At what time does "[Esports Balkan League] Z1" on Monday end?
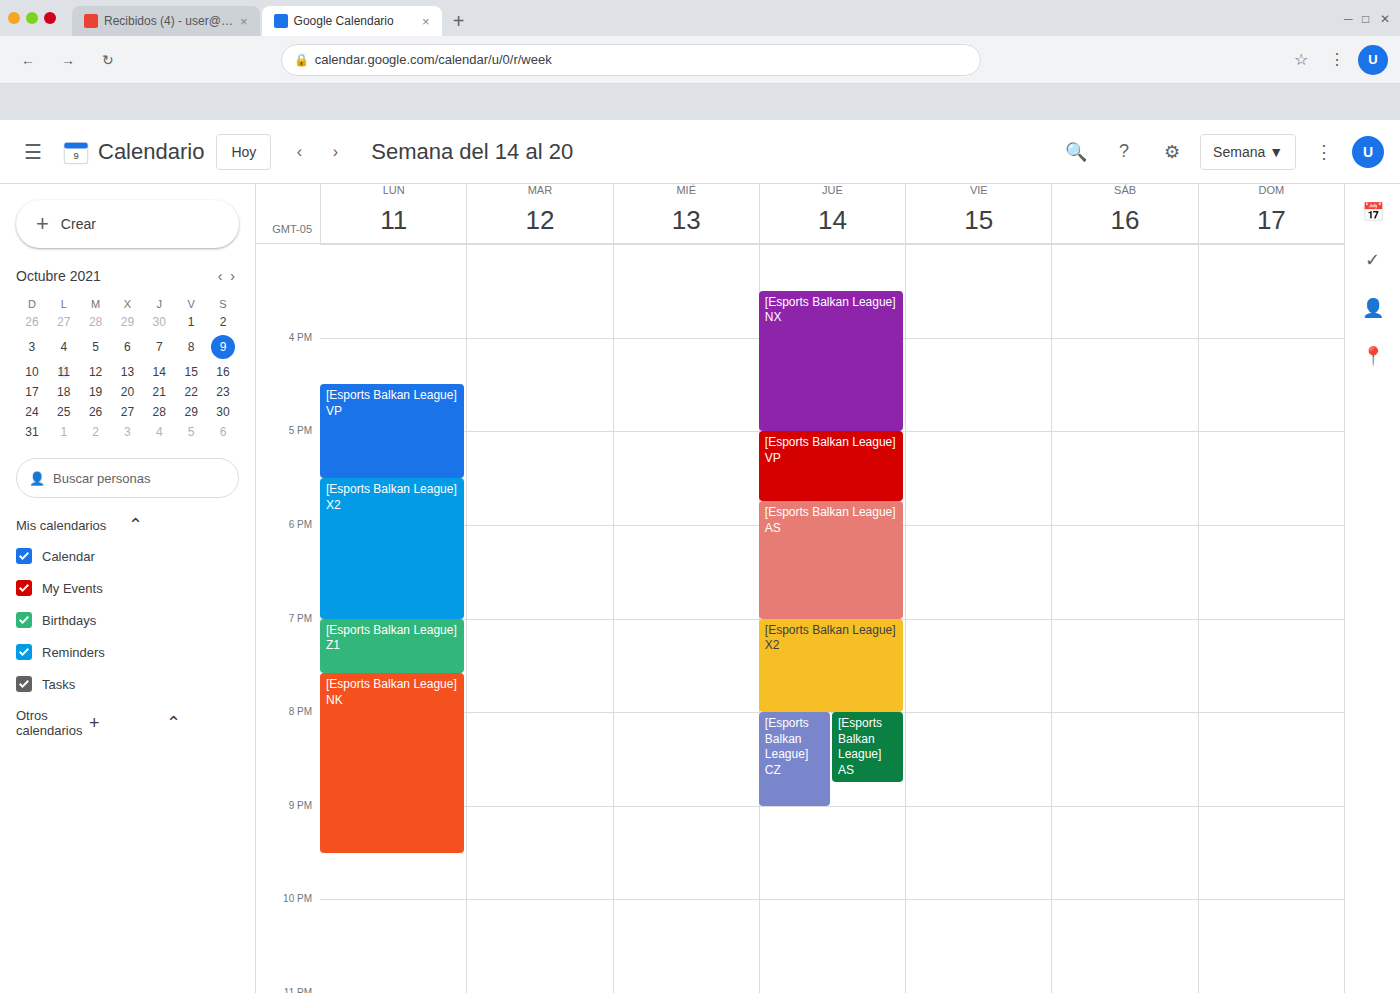
7:35 PM